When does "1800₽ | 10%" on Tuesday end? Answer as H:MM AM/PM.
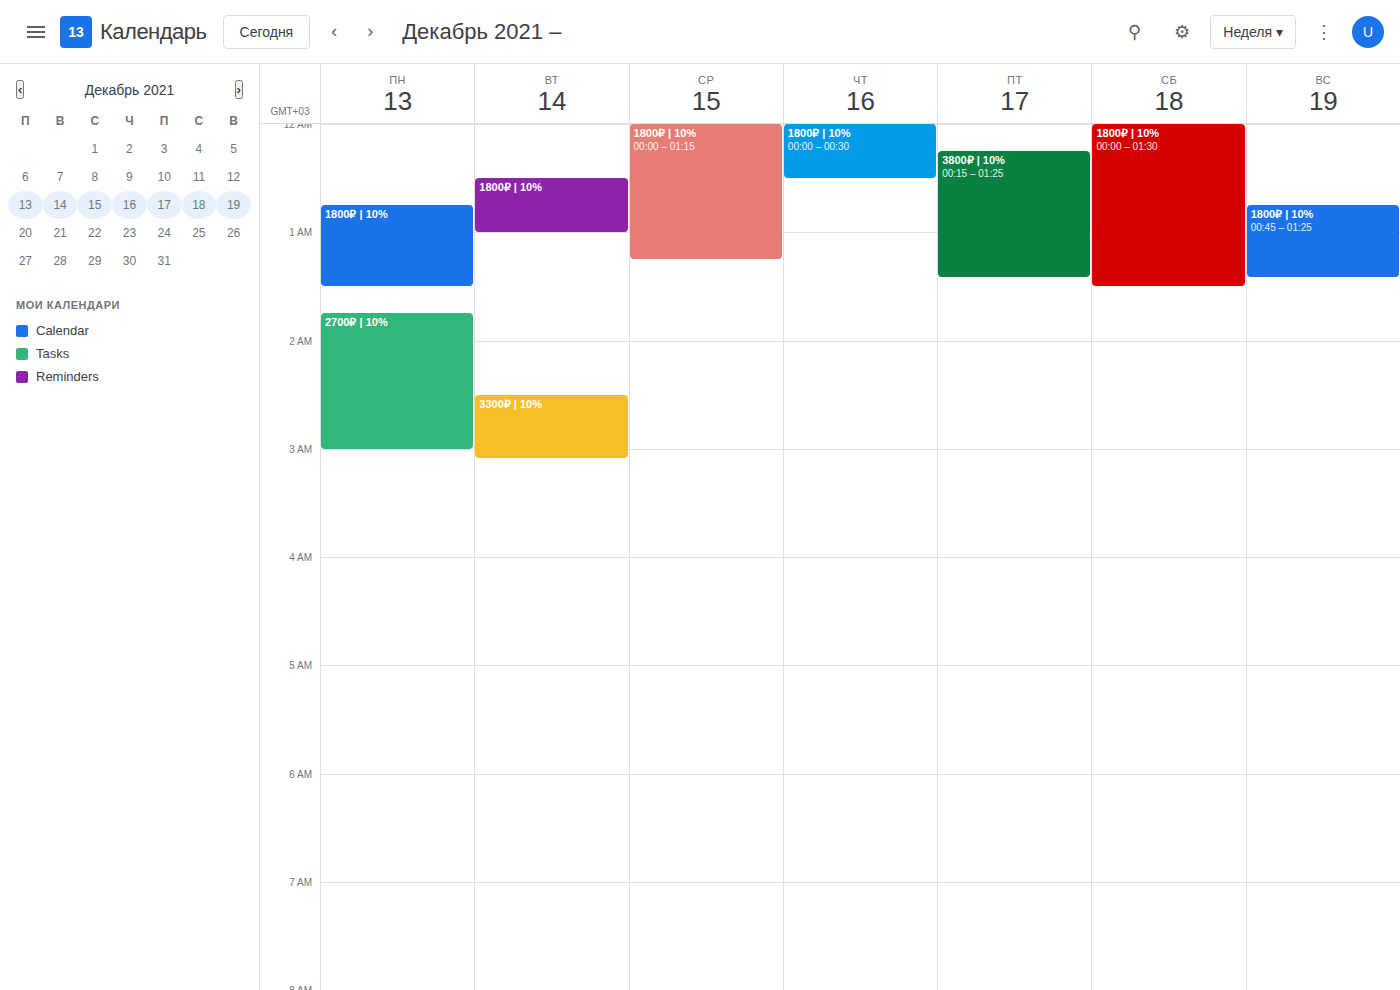
1:00 AM